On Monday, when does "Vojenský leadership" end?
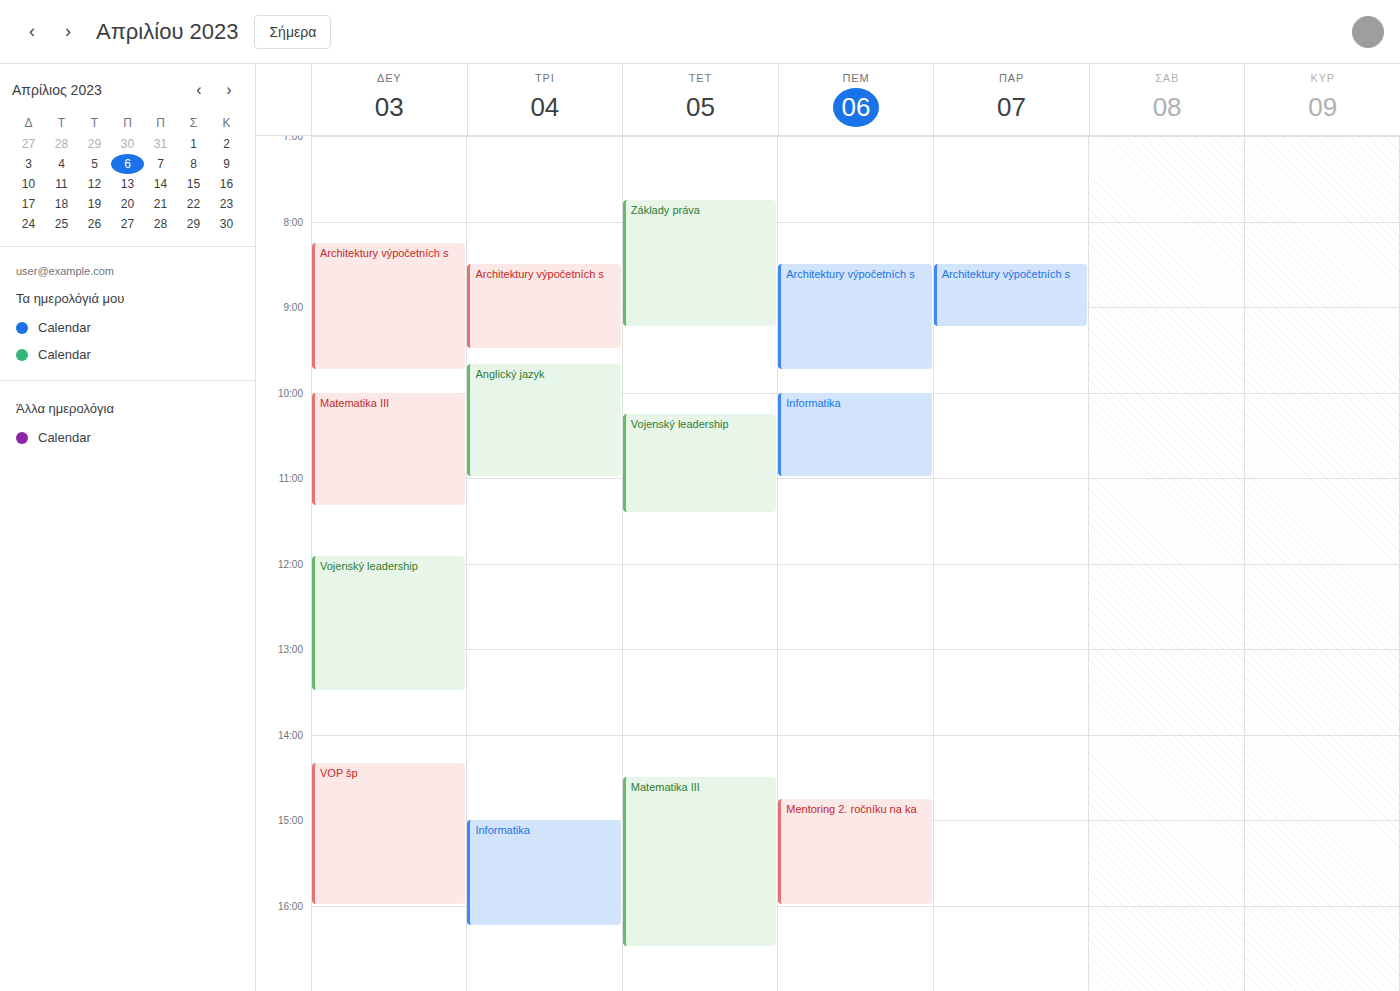
1:30 PM